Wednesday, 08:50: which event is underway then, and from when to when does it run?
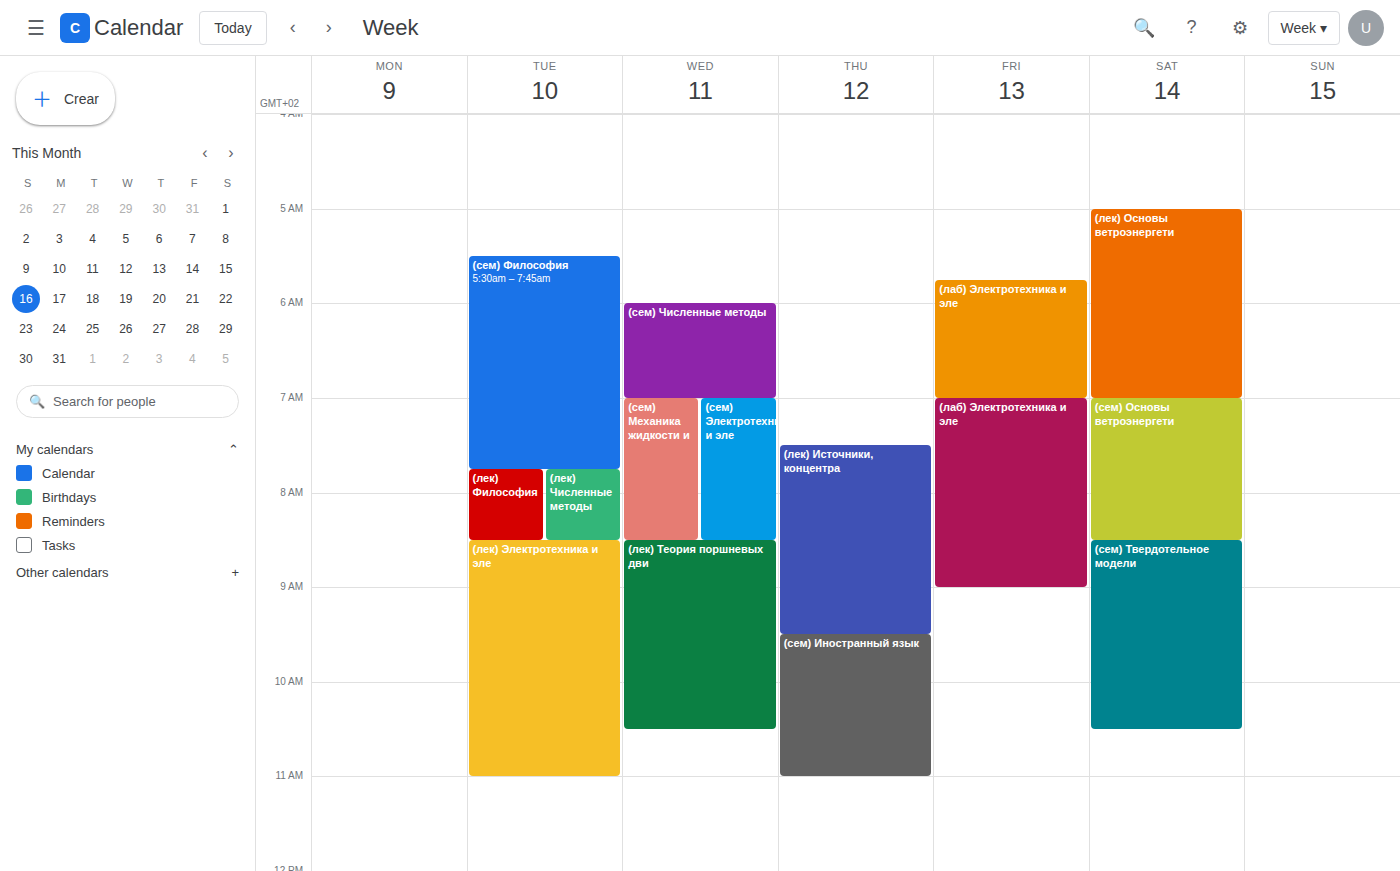
"(лек) Теория поршневых дви", 08:30 to 10:30